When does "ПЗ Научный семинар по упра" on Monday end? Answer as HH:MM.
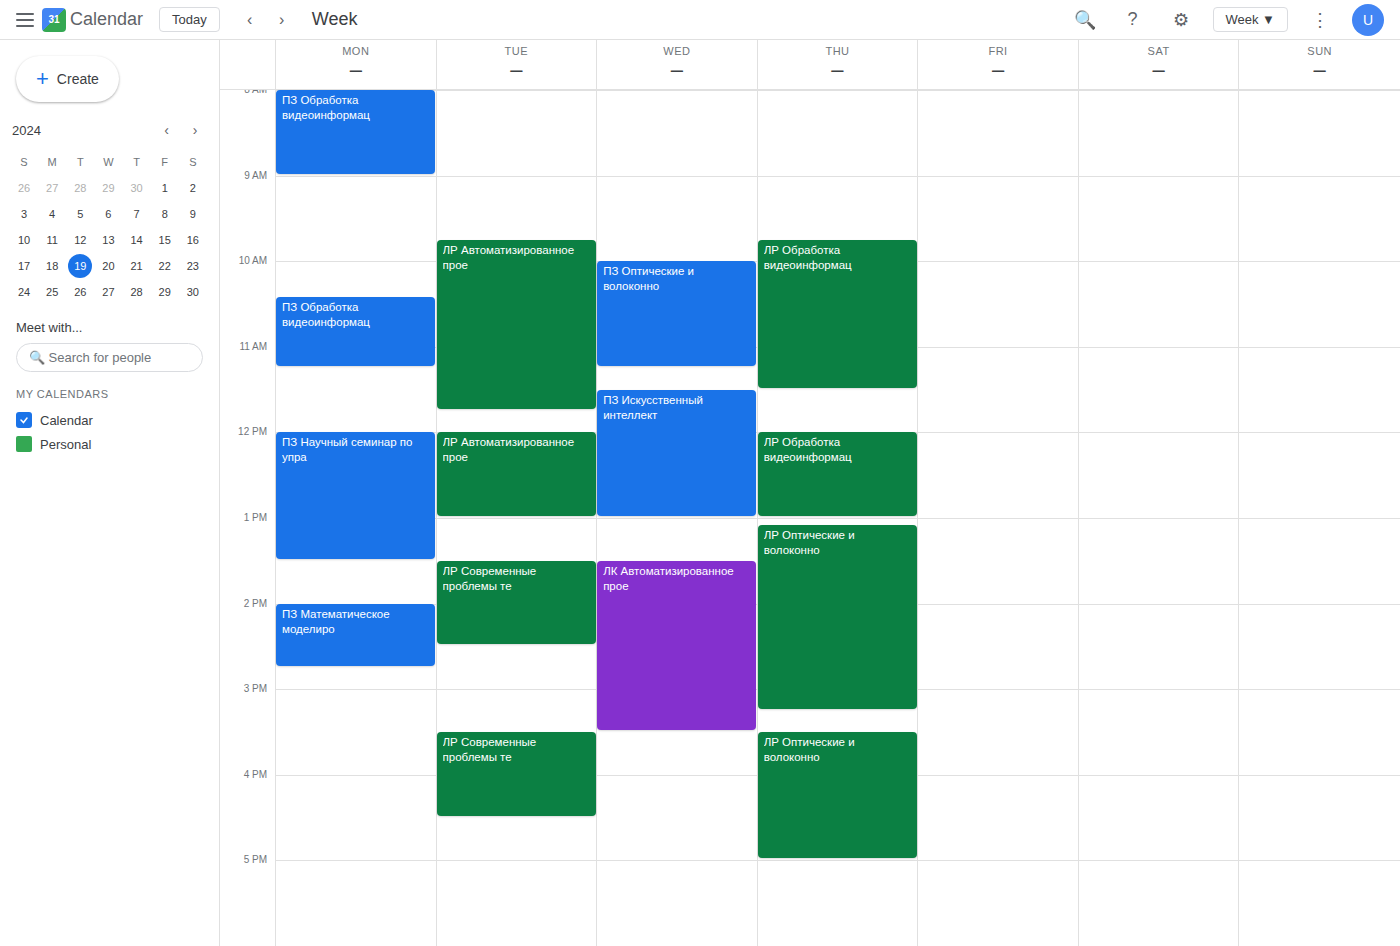
13:30